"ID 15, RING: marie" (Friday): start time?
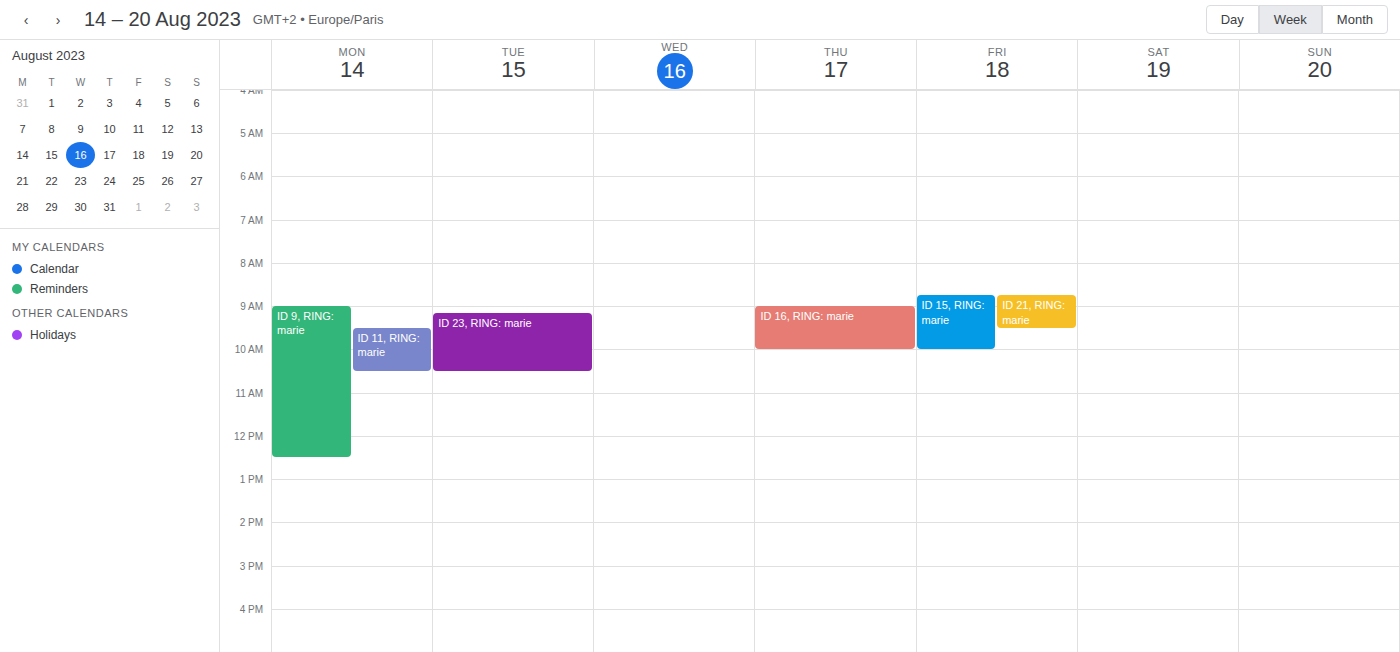
8:45 AM